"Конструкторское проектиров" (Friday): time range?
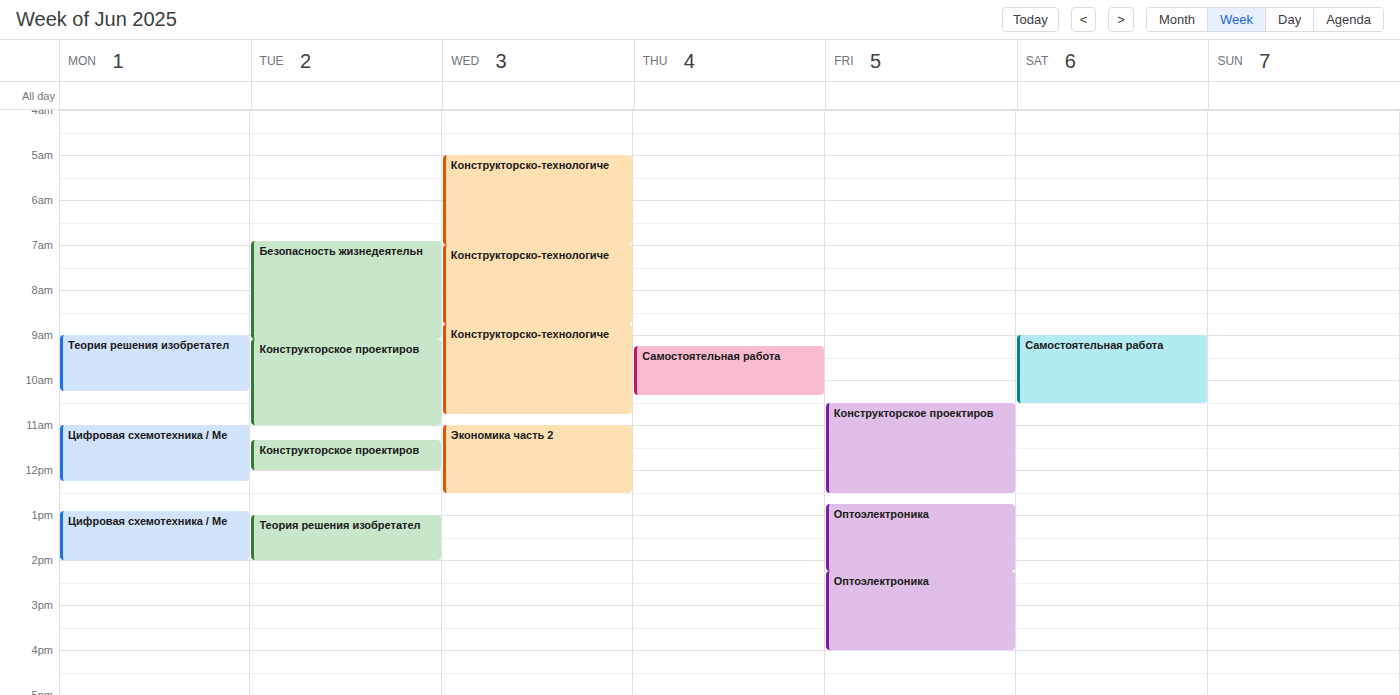
10:30 to 12:30